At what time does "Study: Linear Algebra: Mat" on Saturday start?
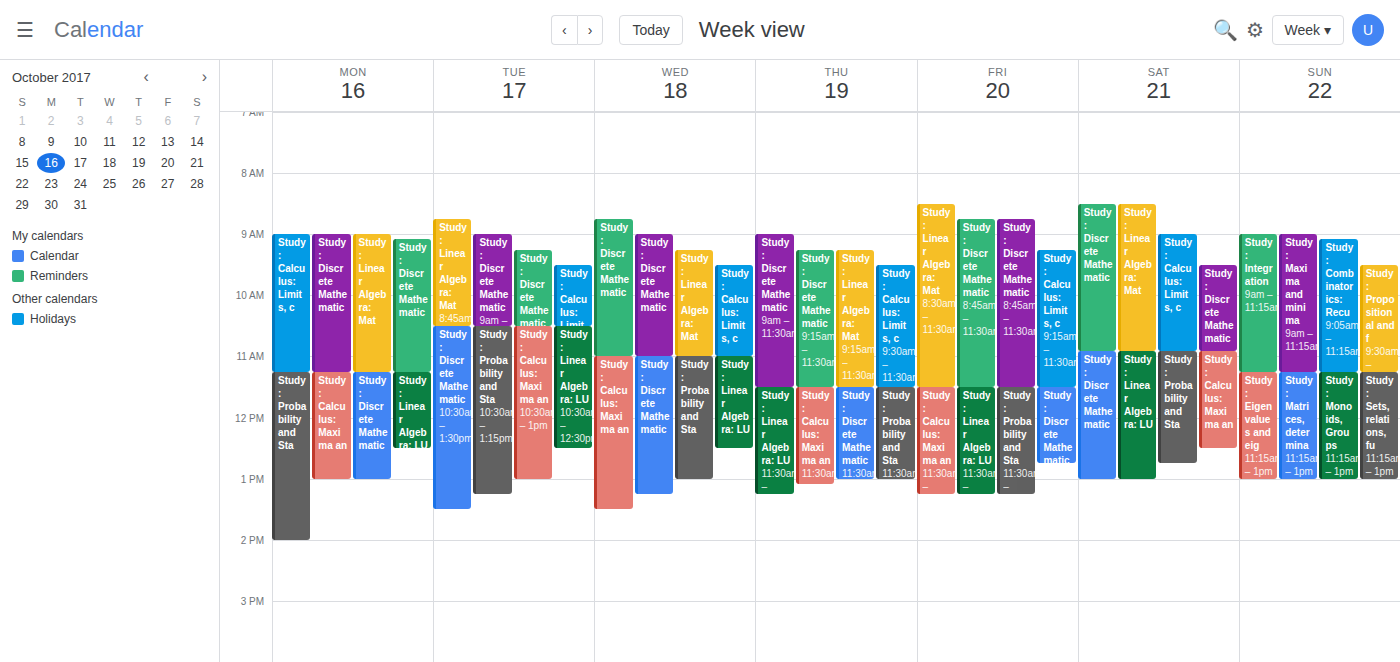
08:30